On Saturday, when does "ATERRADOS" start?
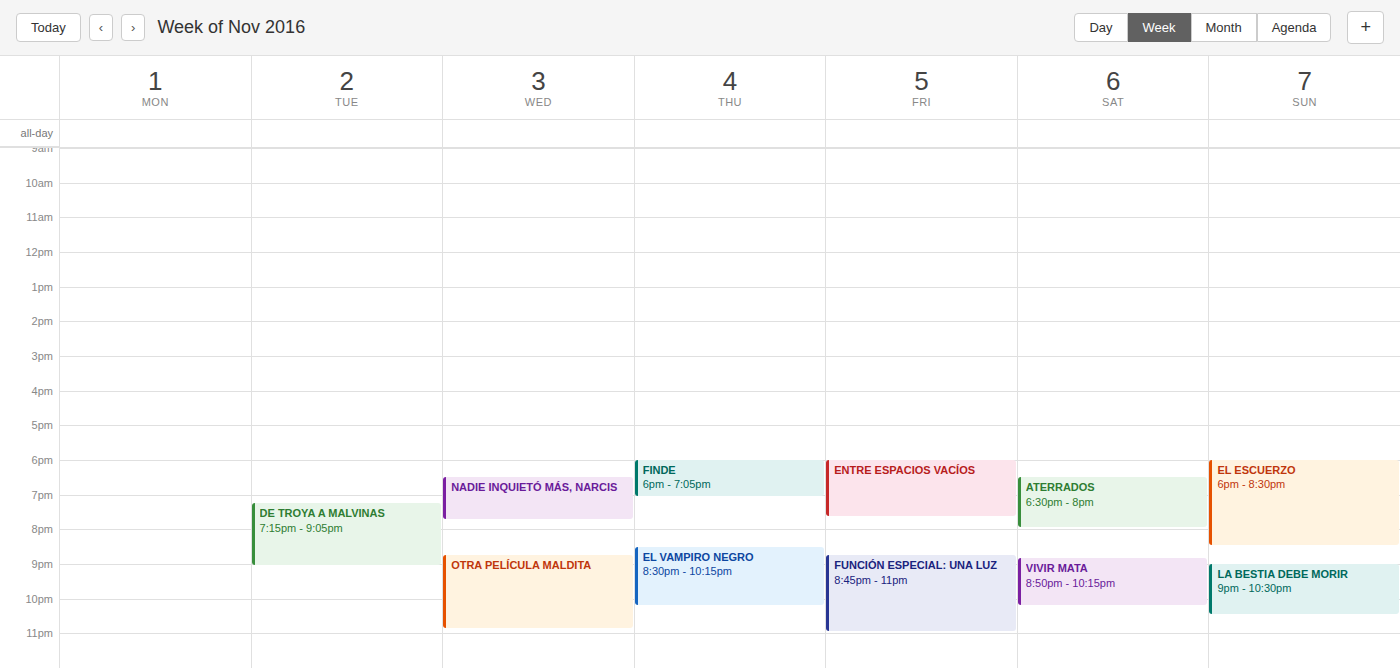
6:30 PM